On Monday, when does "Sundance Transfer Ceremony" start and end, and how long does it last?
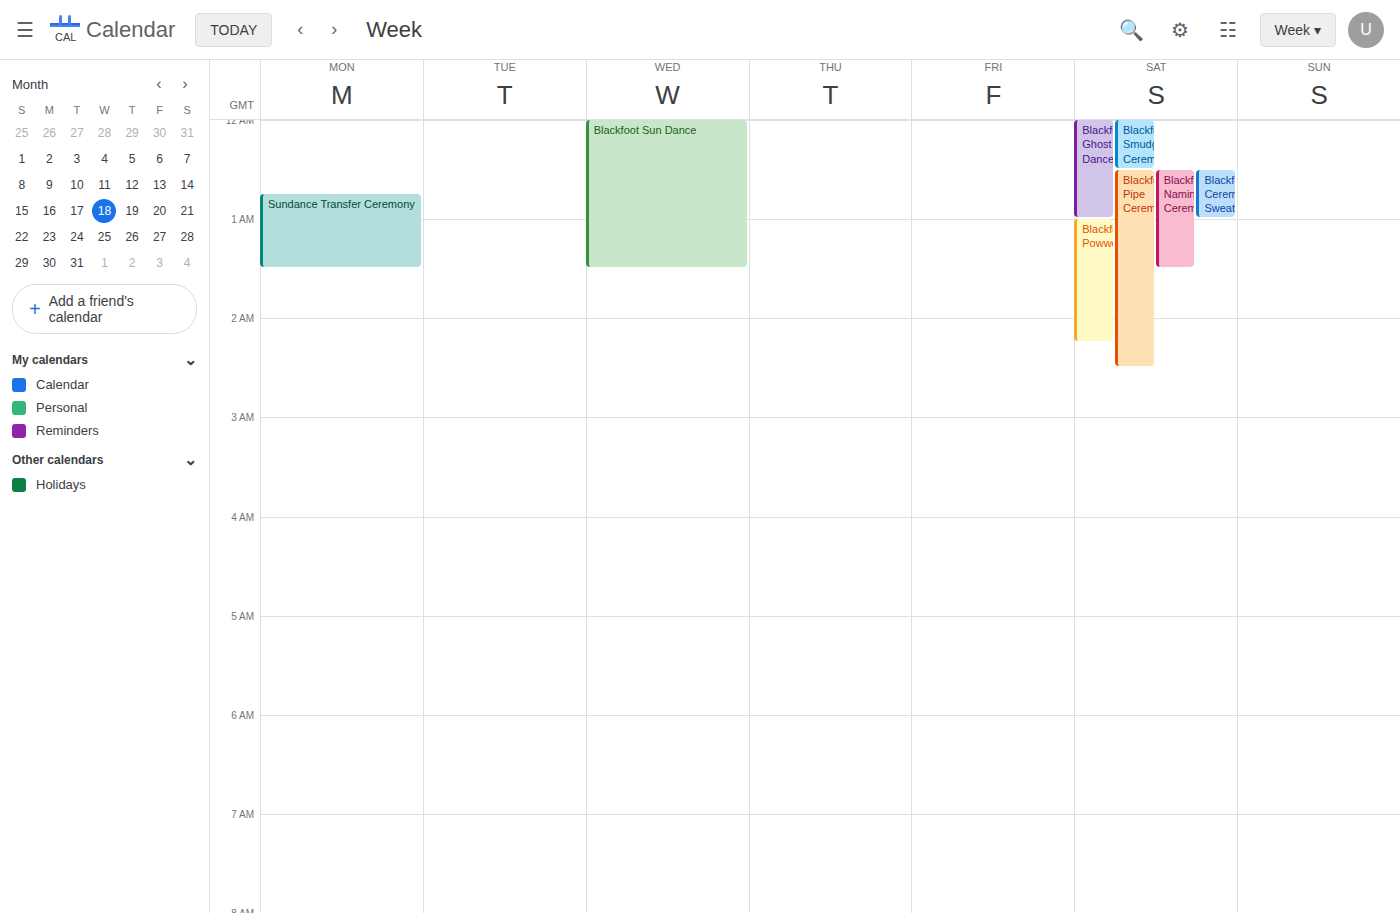
12:45 AM to 1:30 AM, 45 minutes